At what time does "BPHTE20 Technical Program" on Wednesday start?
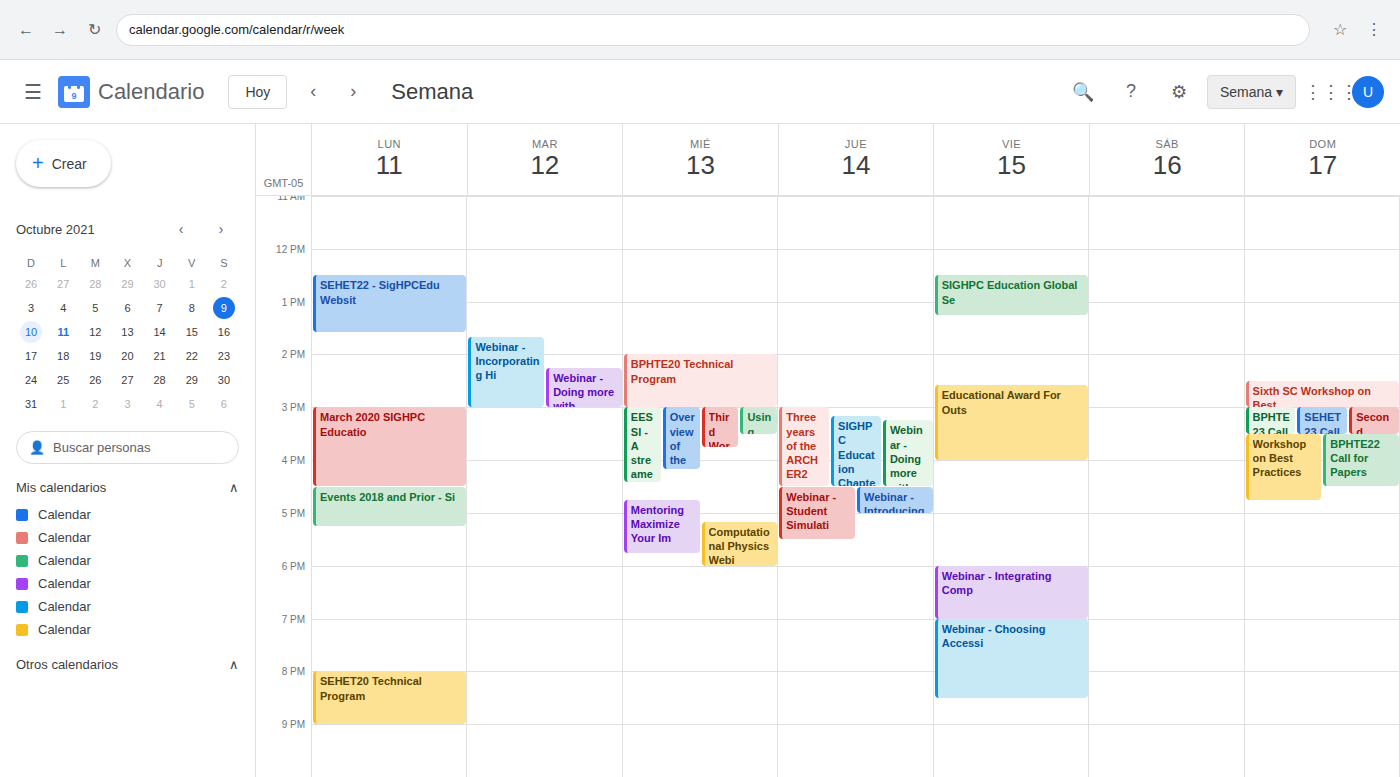
2:00 PM